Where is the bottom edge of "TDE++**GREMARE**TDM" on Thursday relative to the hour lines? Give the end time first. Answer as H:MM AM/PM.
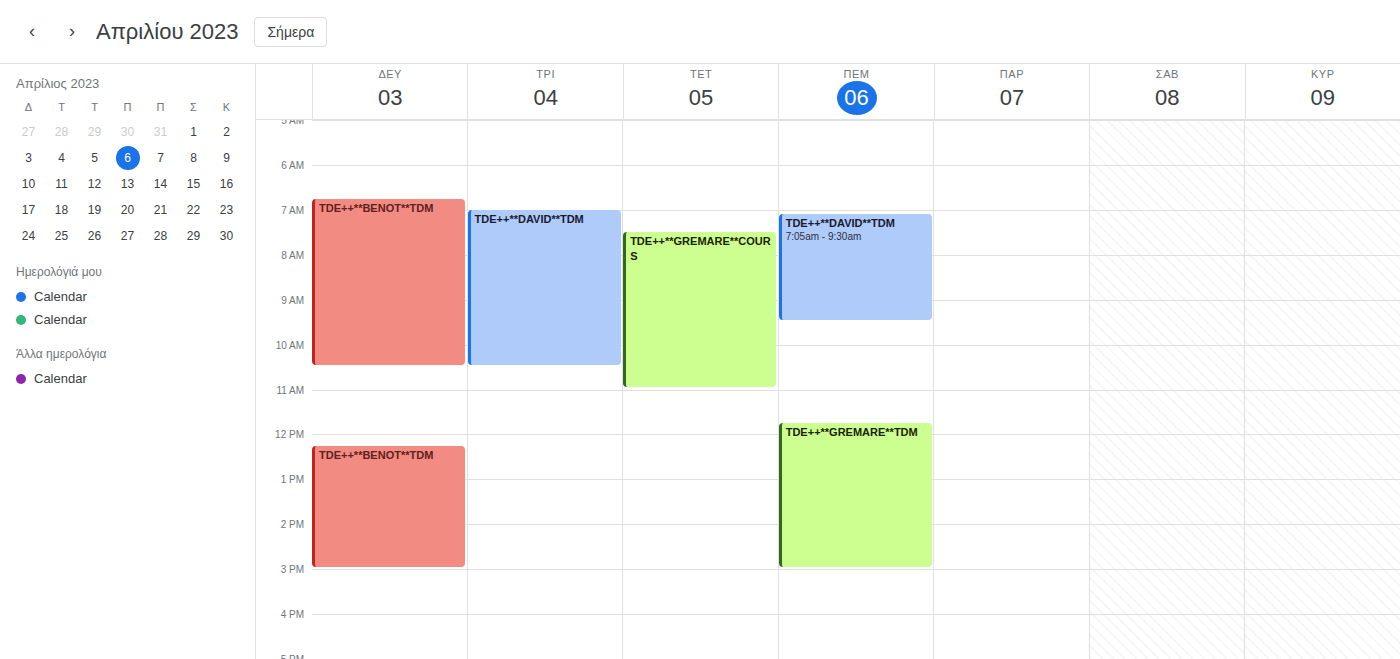
3:00 PM -- exactly on the 3 PM line.